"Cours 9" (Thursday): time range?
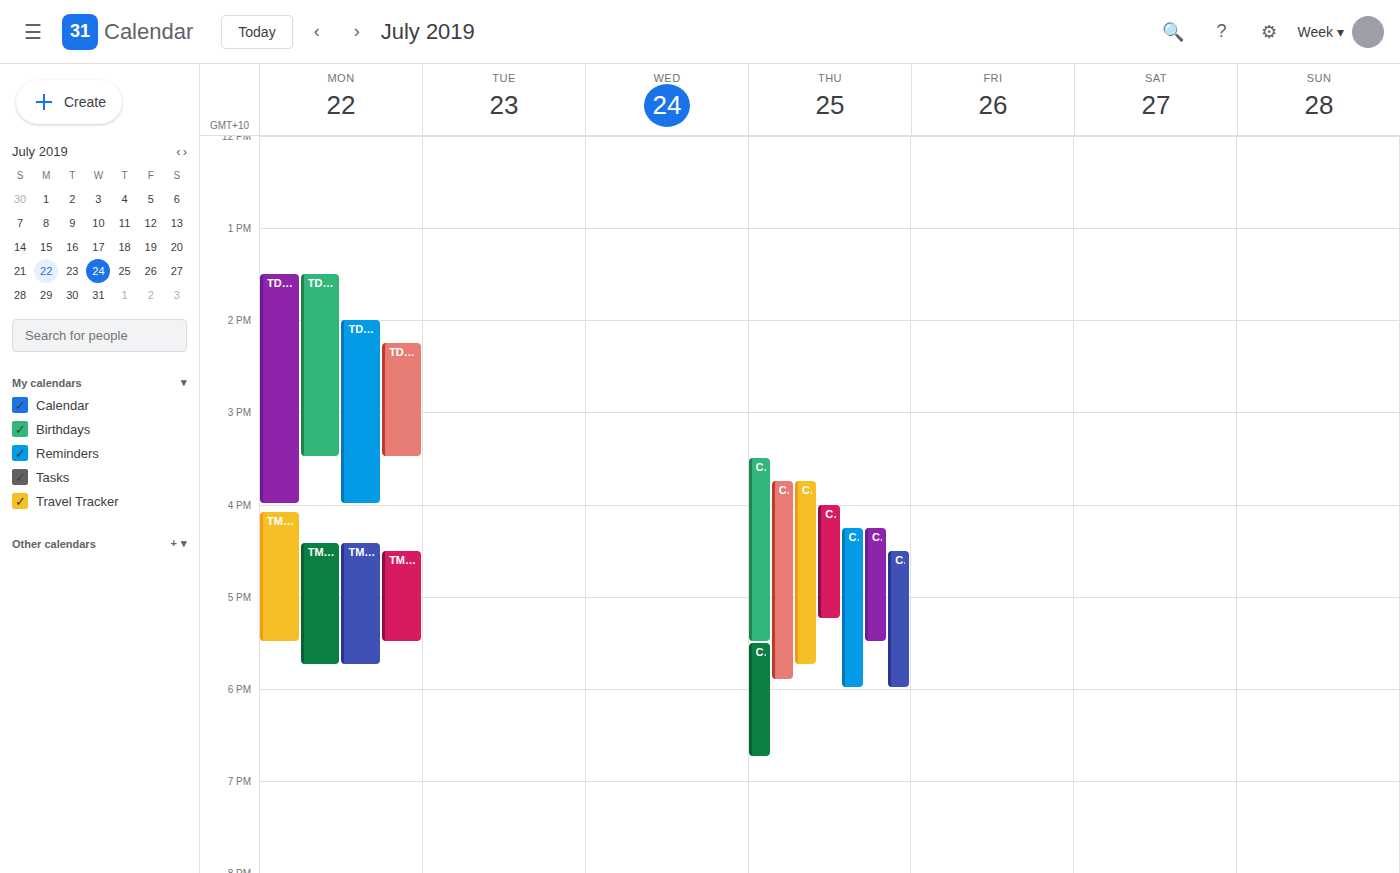
4:00 PM to 5:15 PM